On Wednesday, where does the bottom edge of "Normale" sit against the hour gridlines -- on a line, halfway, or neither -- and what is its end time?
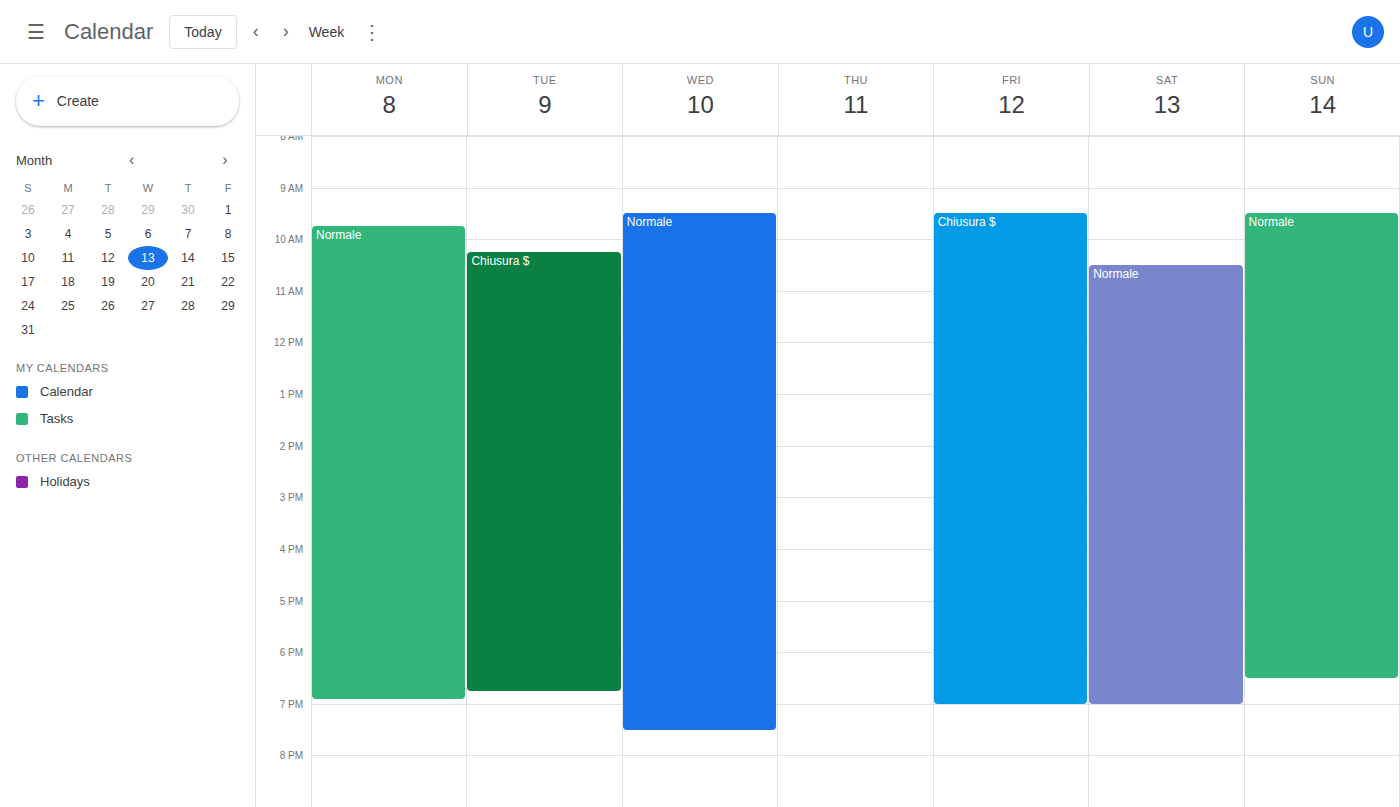
7:30 PM -- halfway between the 7 PM and 8 PM lines.